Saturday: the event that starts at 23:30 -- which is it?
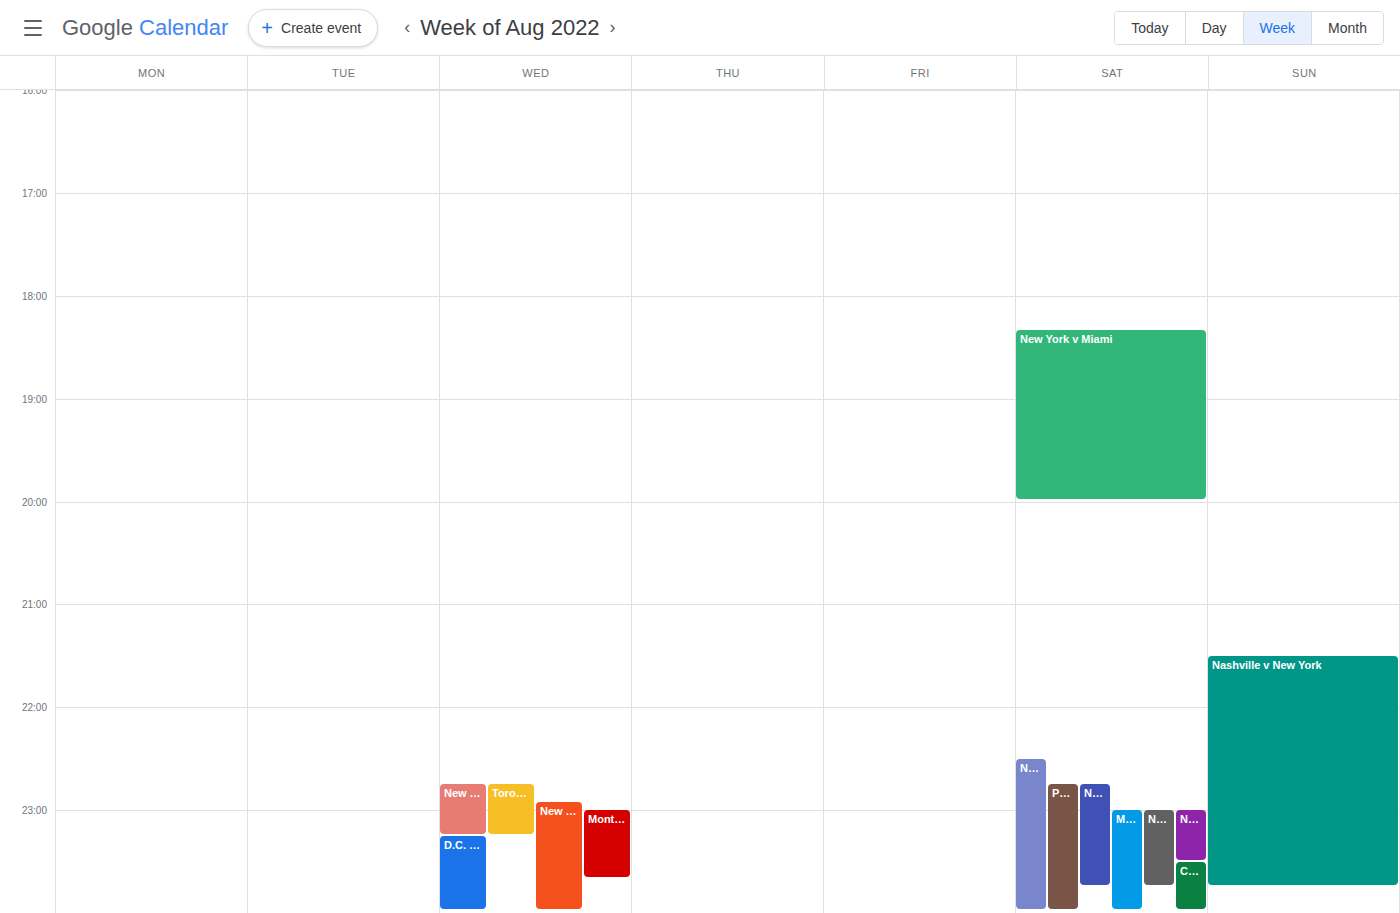
"Charlotte v New York"